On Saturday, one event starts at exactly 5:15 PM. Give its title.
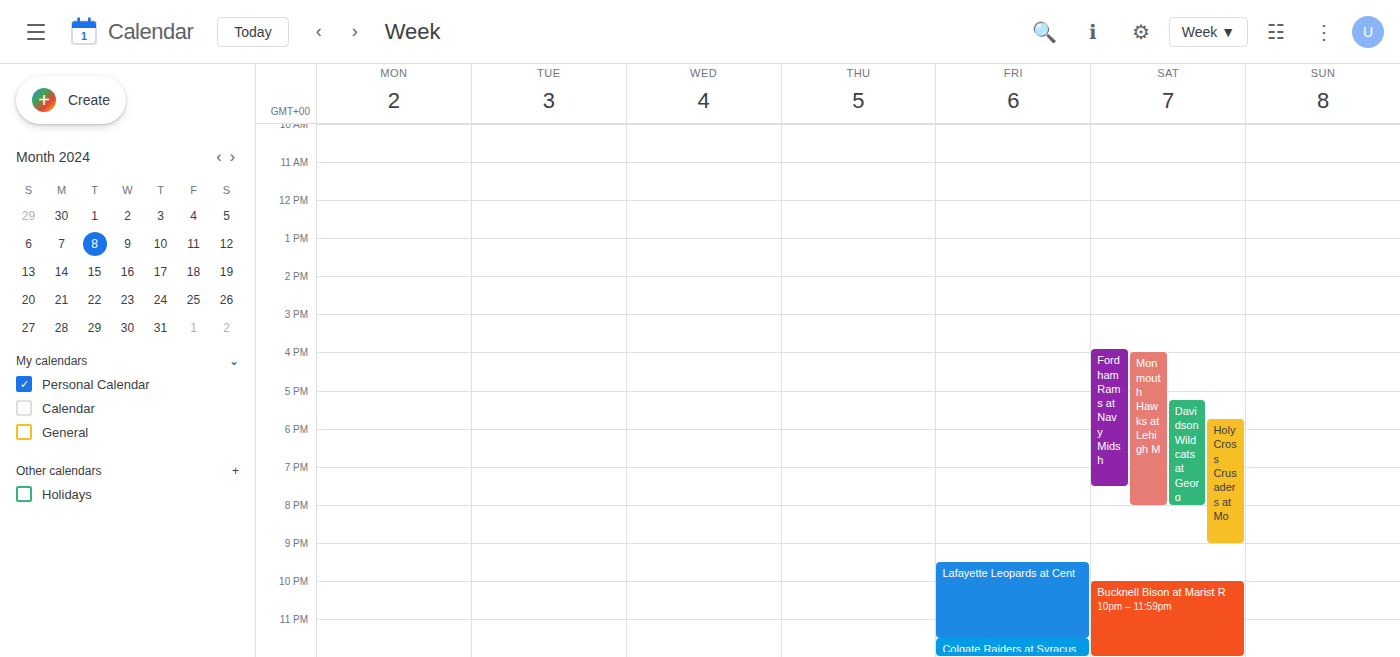
"Davidson Wildcats at Georg"